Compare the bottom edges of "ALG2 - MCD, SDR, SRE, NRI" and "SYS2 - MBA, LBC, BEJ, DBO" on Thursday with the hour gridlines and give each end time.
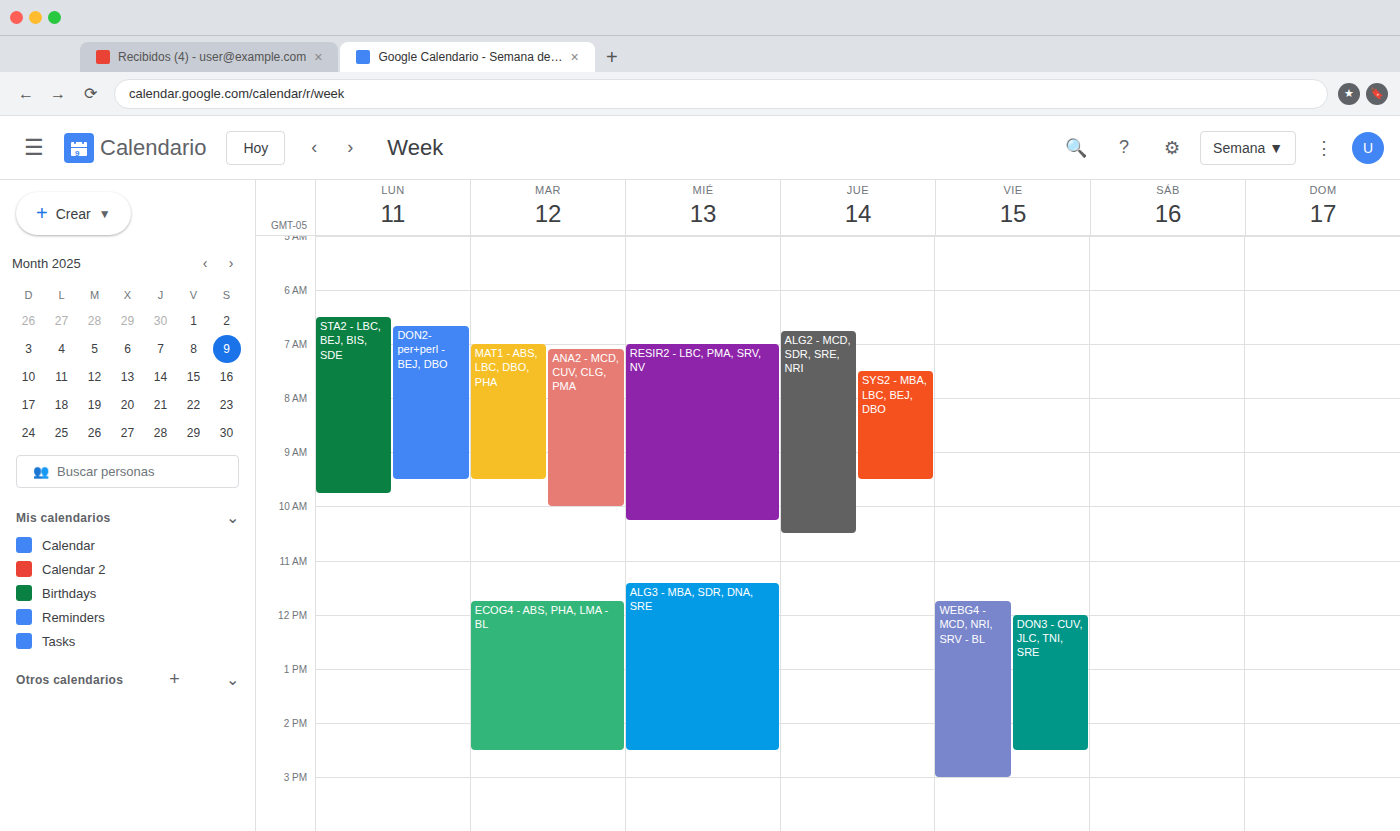
"ALG2 - MCD, SDR, SRE, NRI": 10:30 AM, halfway between the 10 AM and 11 AM lines. "SYS2 - MBA, LBC, BEJ, DBO": 9:30 AM, halfway between the 9 AM and 10 AM lines.